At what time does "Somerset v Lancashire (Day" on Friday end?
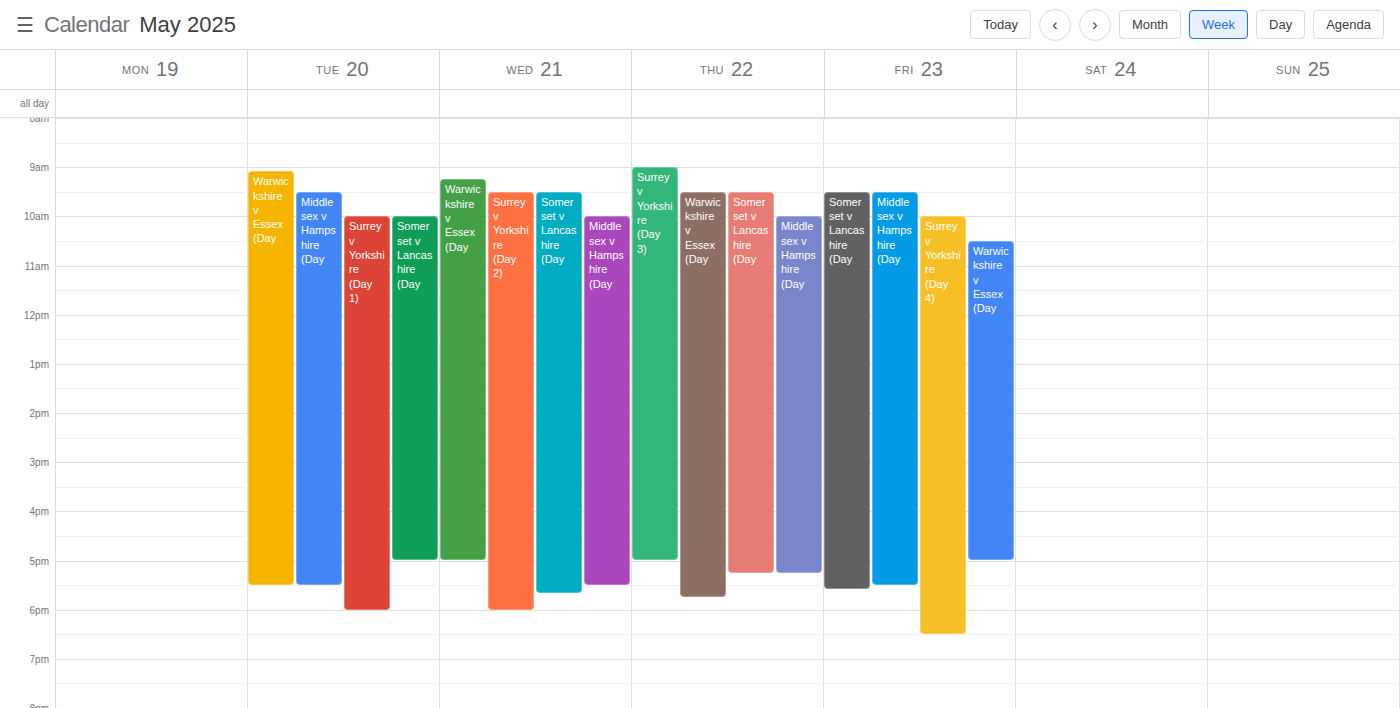
5:35 PM